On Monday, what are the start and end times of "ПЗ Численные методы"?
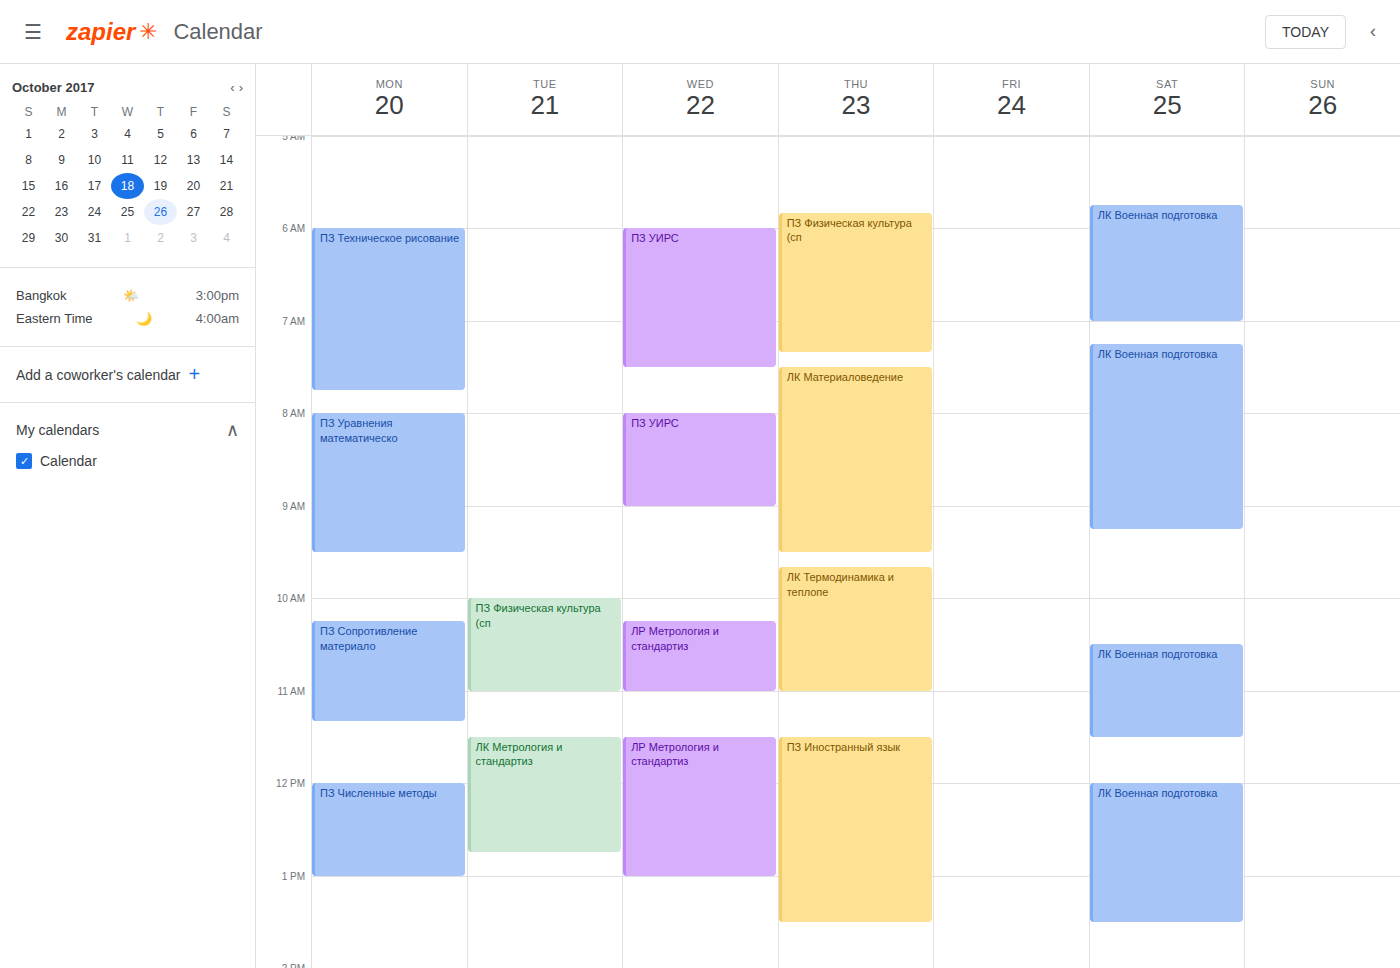
12:00 PM to 1:00 PM